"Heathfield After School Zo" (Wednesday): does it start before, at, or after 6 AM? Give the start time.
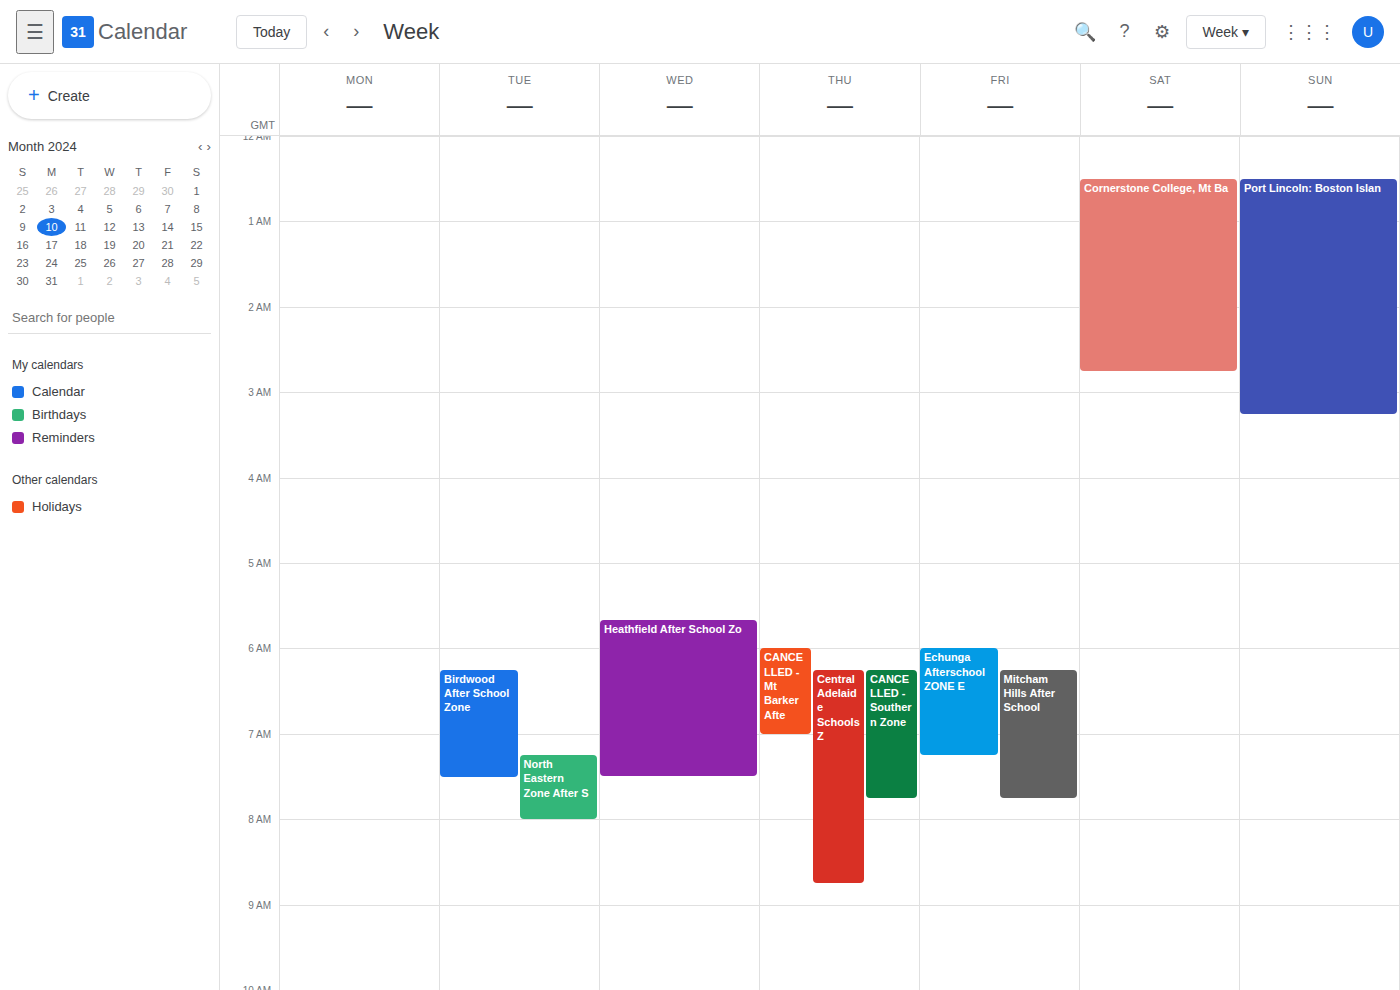
5:40 AM -- before 6 AM, 20 minutes above the 6 AM line.